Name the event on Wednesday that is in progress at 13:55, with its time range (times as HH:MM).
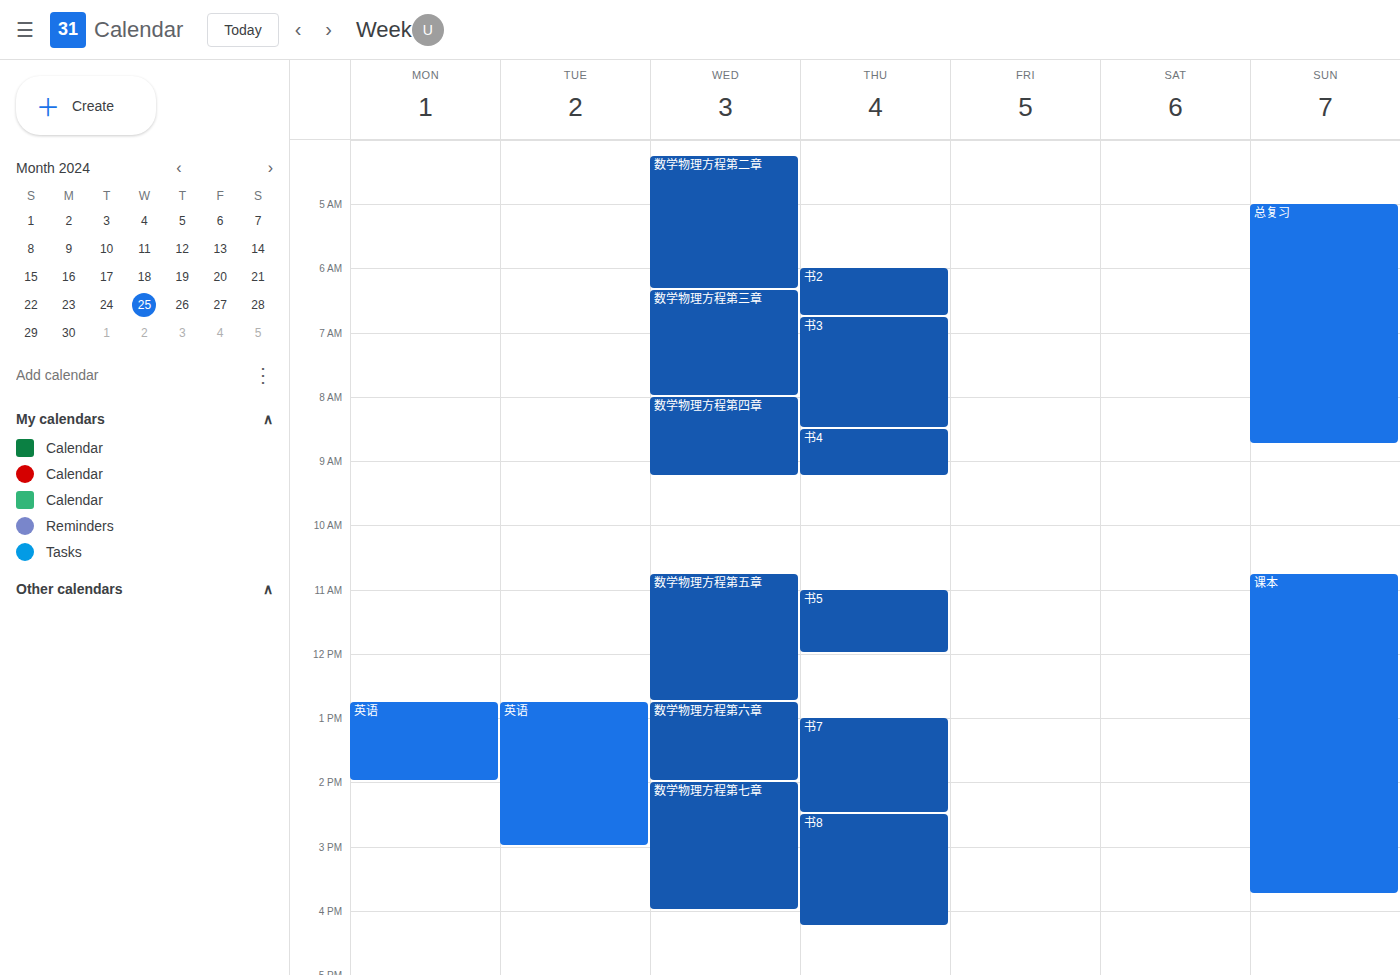
"数学物理方程第六章", 12:45 to 14:00